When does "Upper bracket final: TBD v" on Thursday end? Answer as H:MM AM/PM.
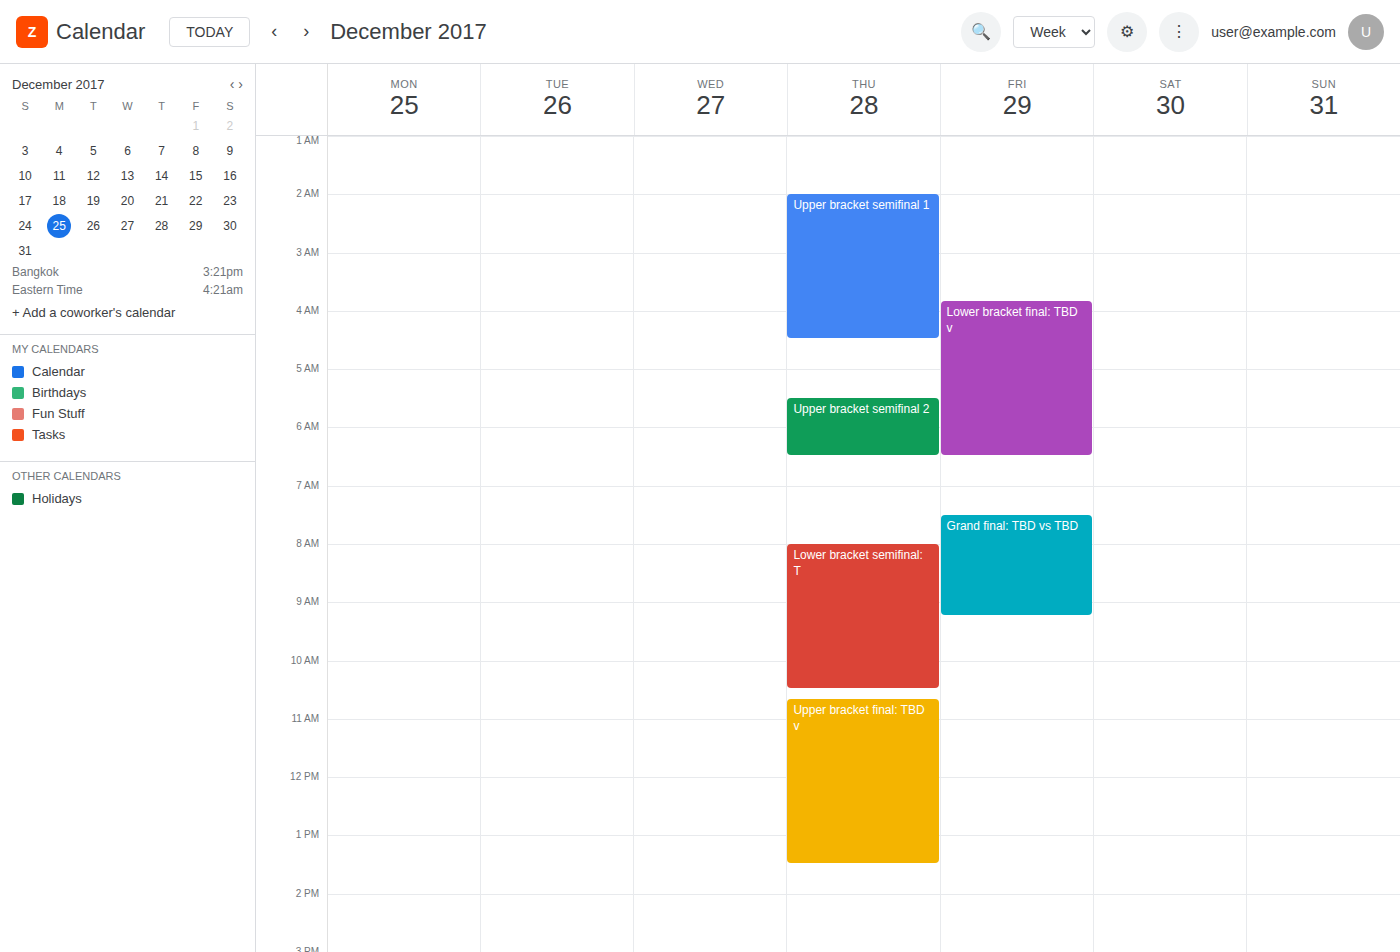
1:30 PM